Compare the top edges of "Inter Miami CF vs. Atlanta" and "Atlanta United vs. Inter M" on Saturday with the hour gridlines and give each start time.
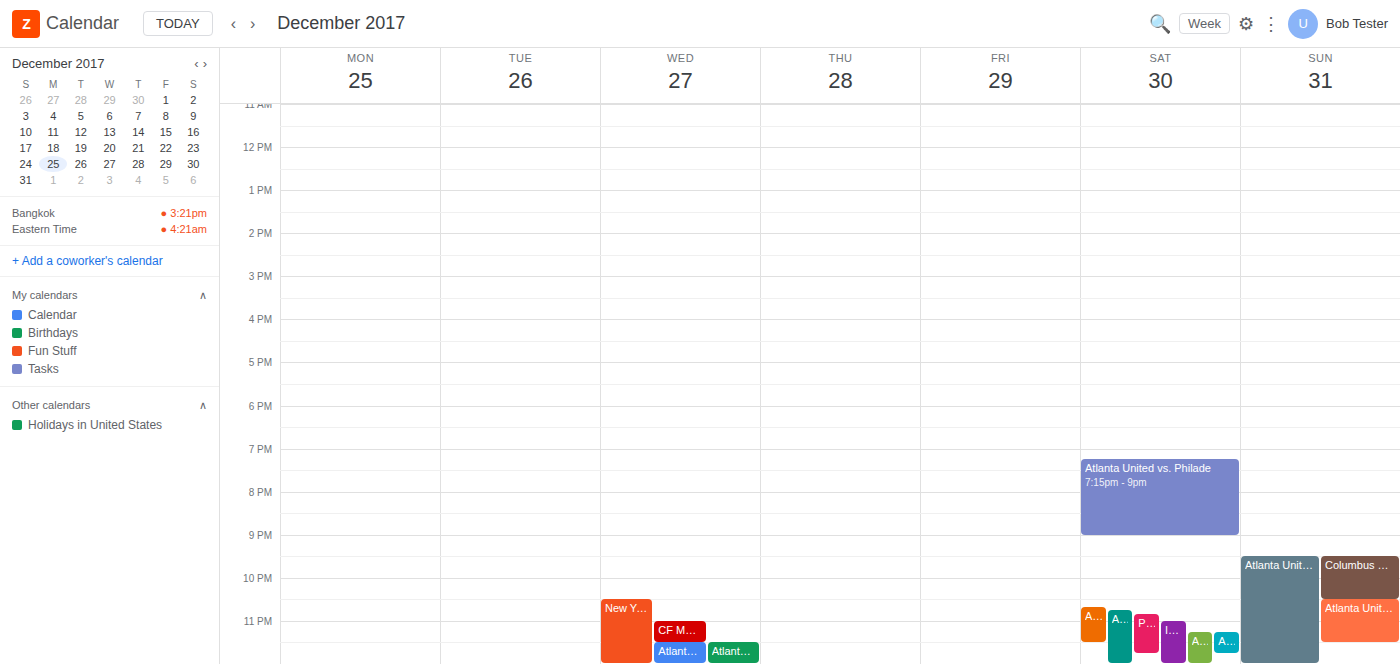
"Inter Miami CF vs. Atlanta": 11:00 PM, exactly on the 11 PM line. "Atlanta United vs. Inter M": 11:15 PM, neither: a quarter of the way from the 11 PM line to the 12 AM line.